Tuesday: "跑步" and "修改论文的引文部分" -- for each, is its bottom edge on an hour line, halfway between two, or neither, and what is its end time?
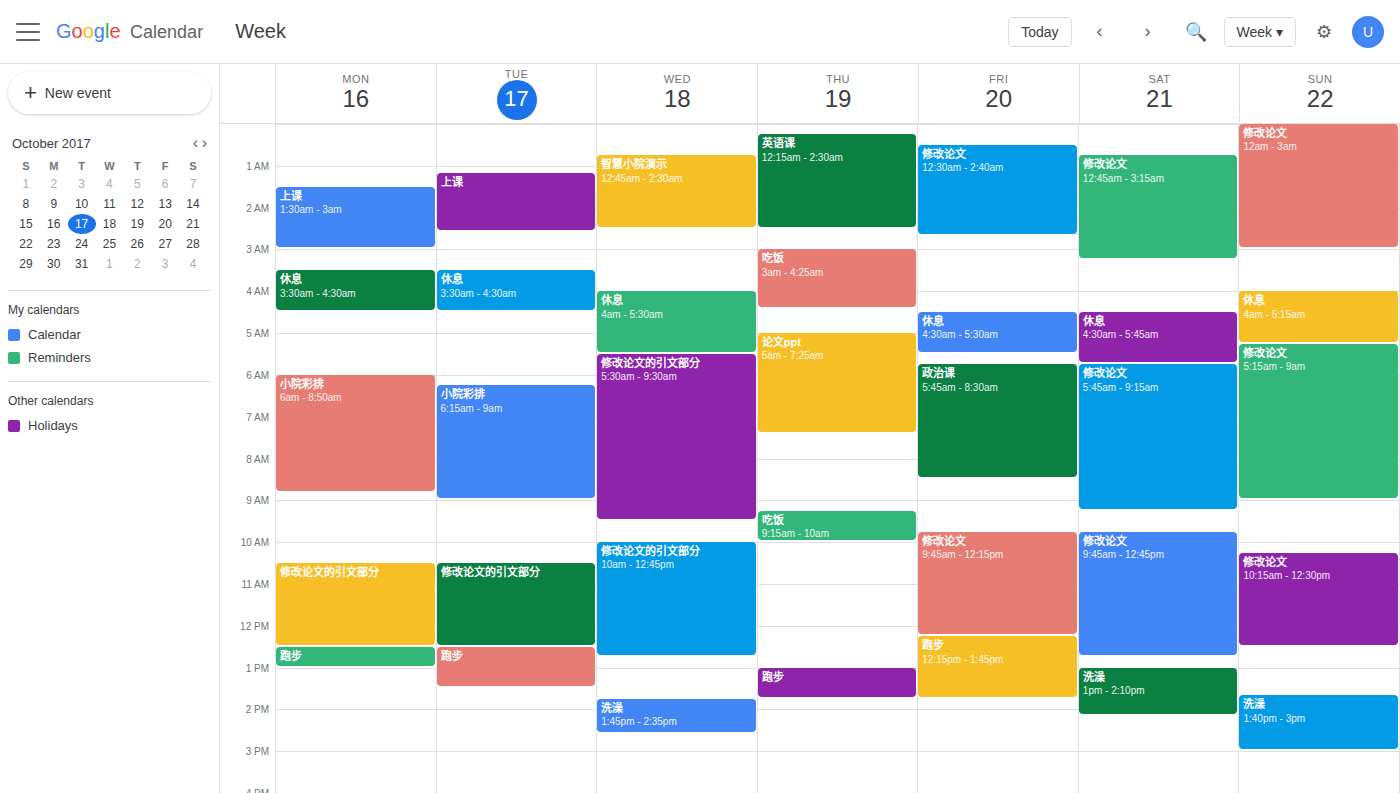
"跑步": 13:30, halfway between the 13:00 and 14:00 lines. "修改论文的引文部分": 12:30, halfway between the 12:00 and 13:00 lines.